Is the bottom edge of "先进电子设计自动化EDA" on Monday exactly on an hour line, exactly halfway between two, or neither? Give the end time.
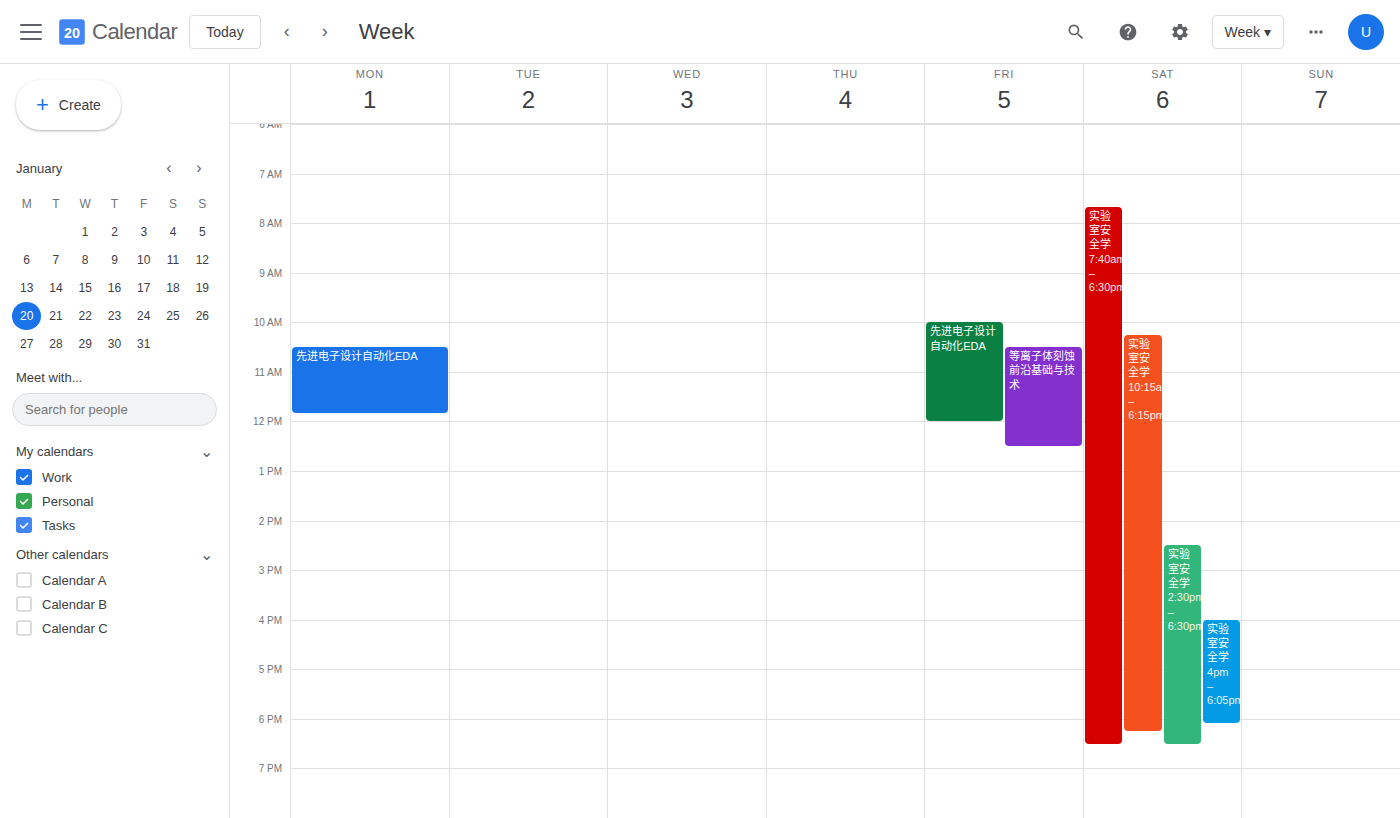
11:50 AM -- neither: 50 minutes below the 11 AM line and 10 minutes above the 12 PM line.